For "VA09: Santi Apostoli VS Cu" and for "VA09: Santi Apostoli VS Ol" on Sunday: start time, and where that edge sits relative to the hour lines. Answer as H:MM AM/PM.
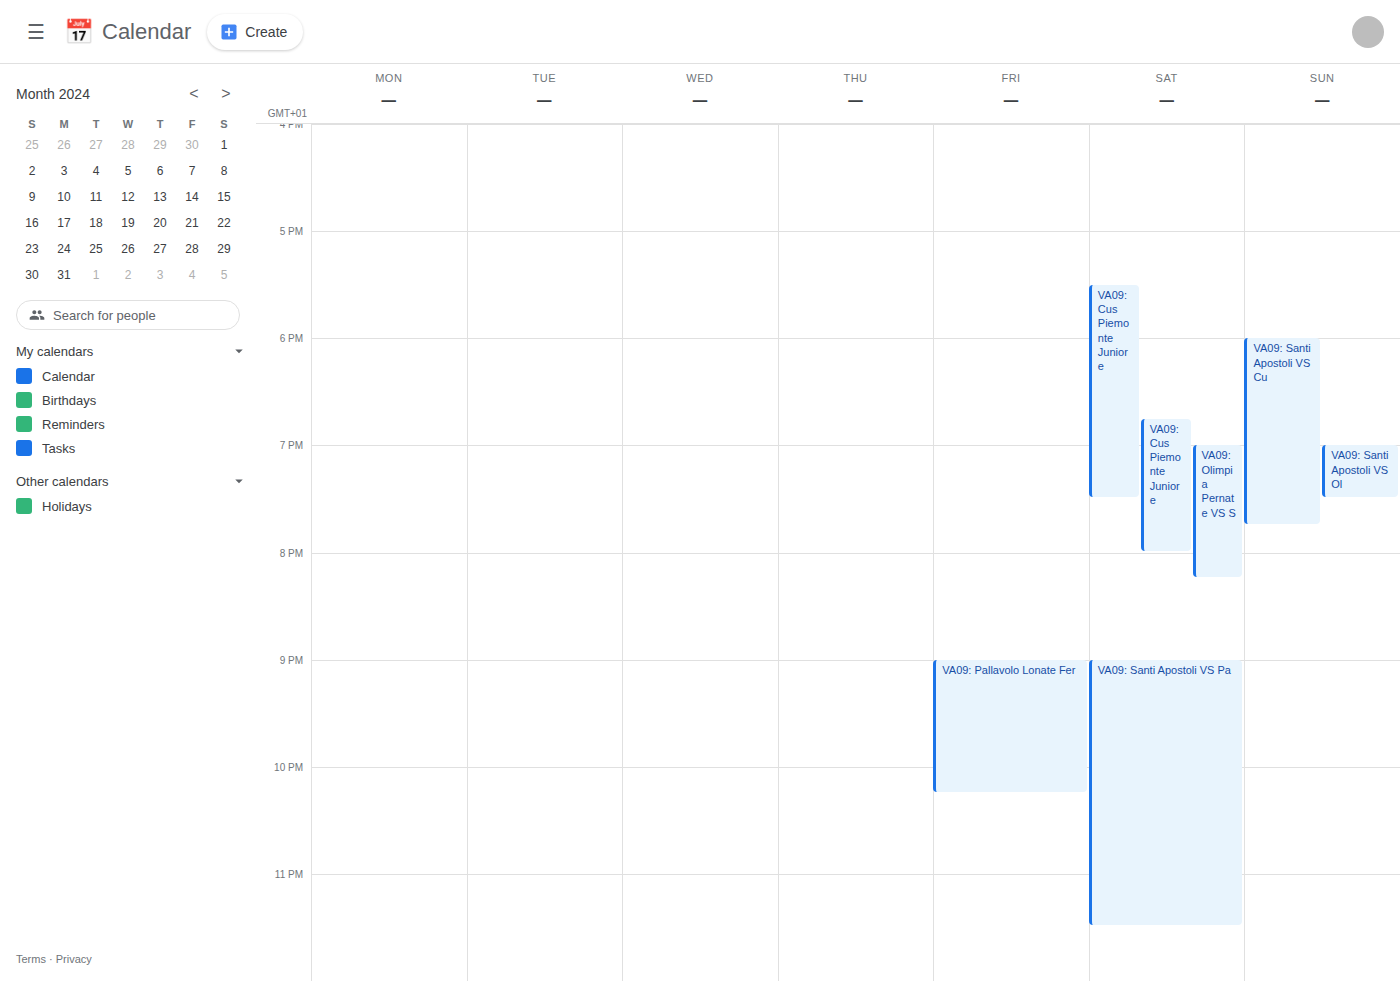
"VA09: Santi Apostoli VS Cu": 6:00 PM, exactly on the 6 PM line. "VA09: Santi Apostoli VS Ol": 7:00 PM, exactly on the 7 PM line.